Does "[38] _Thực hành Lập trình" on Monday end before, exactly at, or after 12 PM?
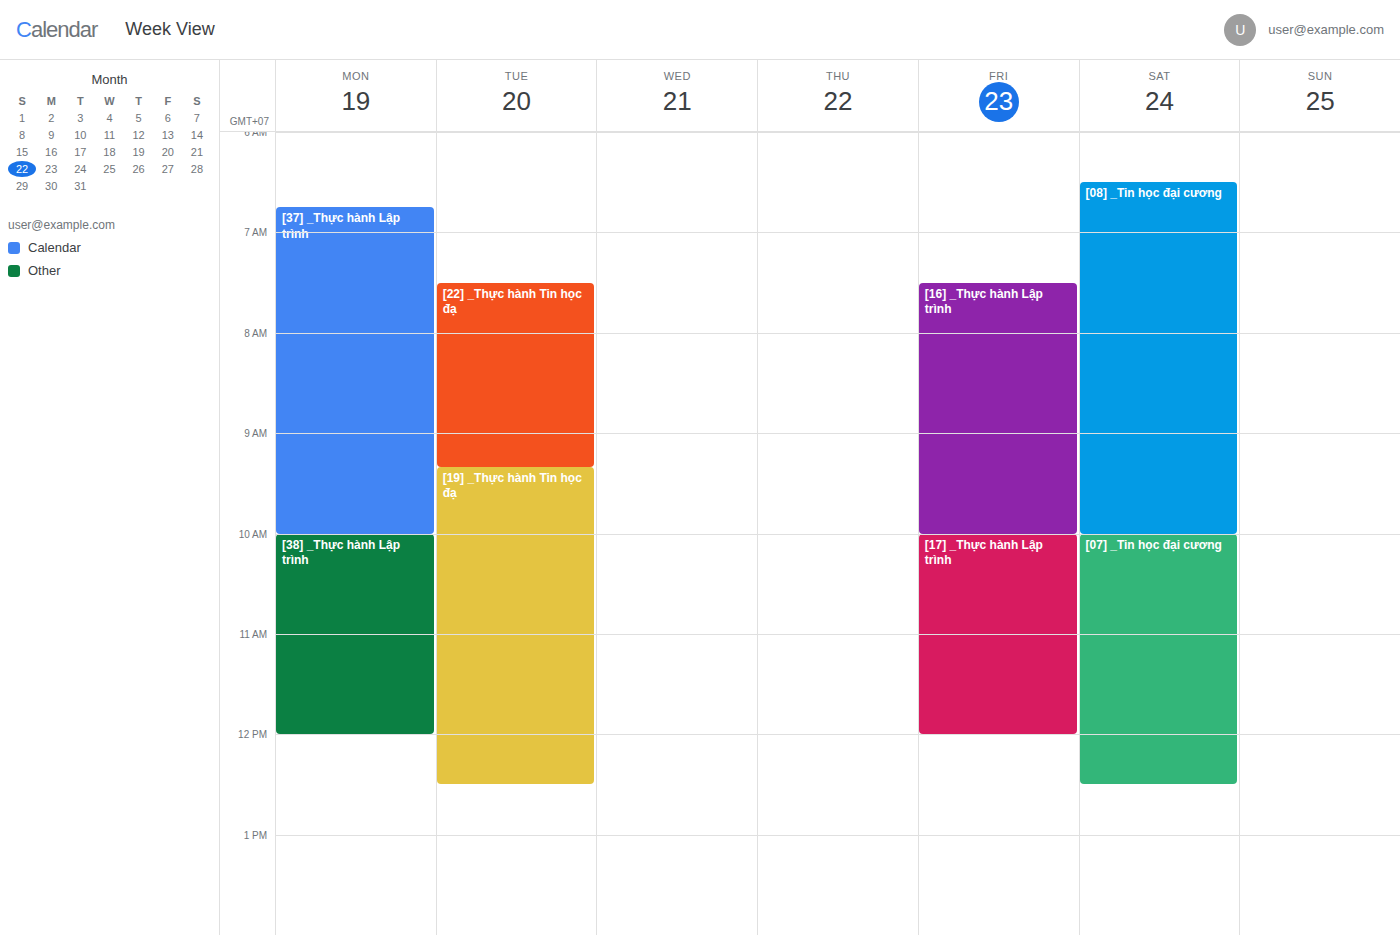
12:00 PM -- exactly at 12 PM, on the 12 PM line.